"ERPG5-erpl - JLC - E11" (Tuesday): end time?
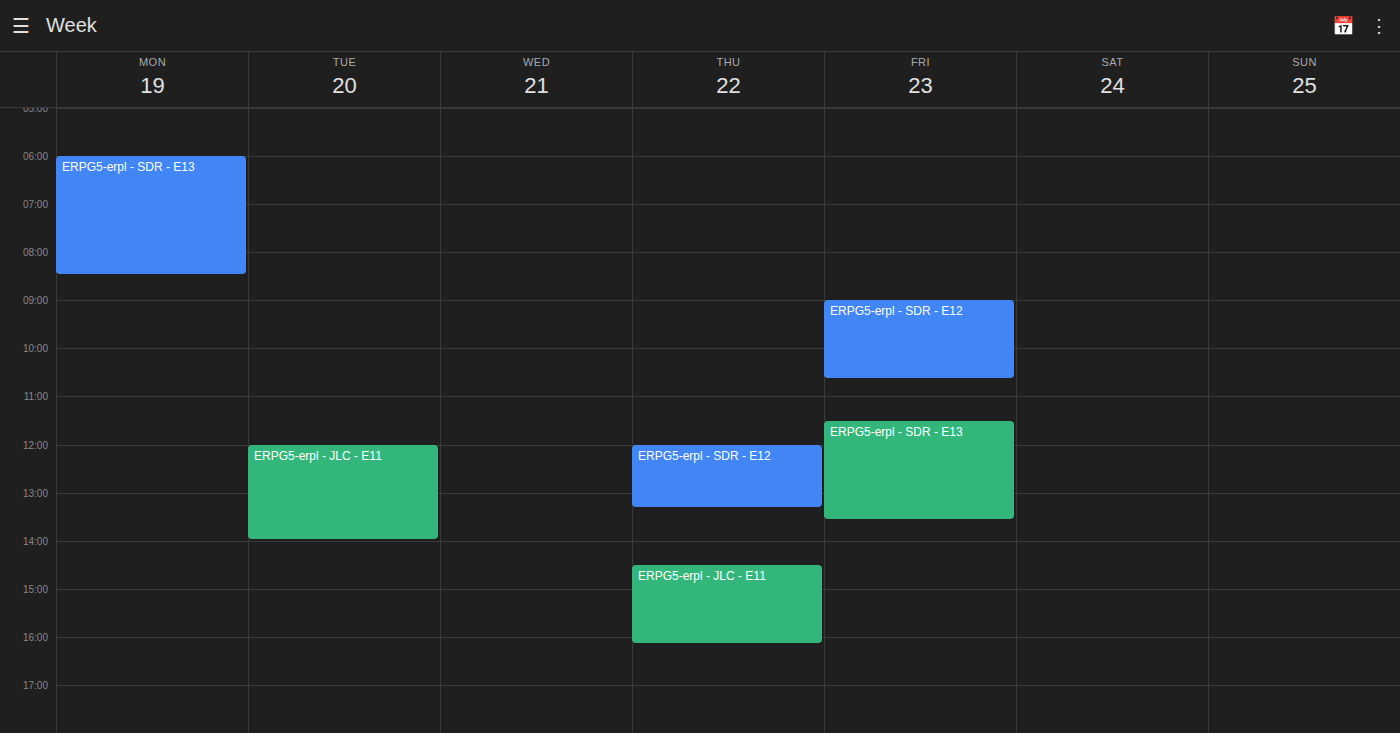
2:00 PM